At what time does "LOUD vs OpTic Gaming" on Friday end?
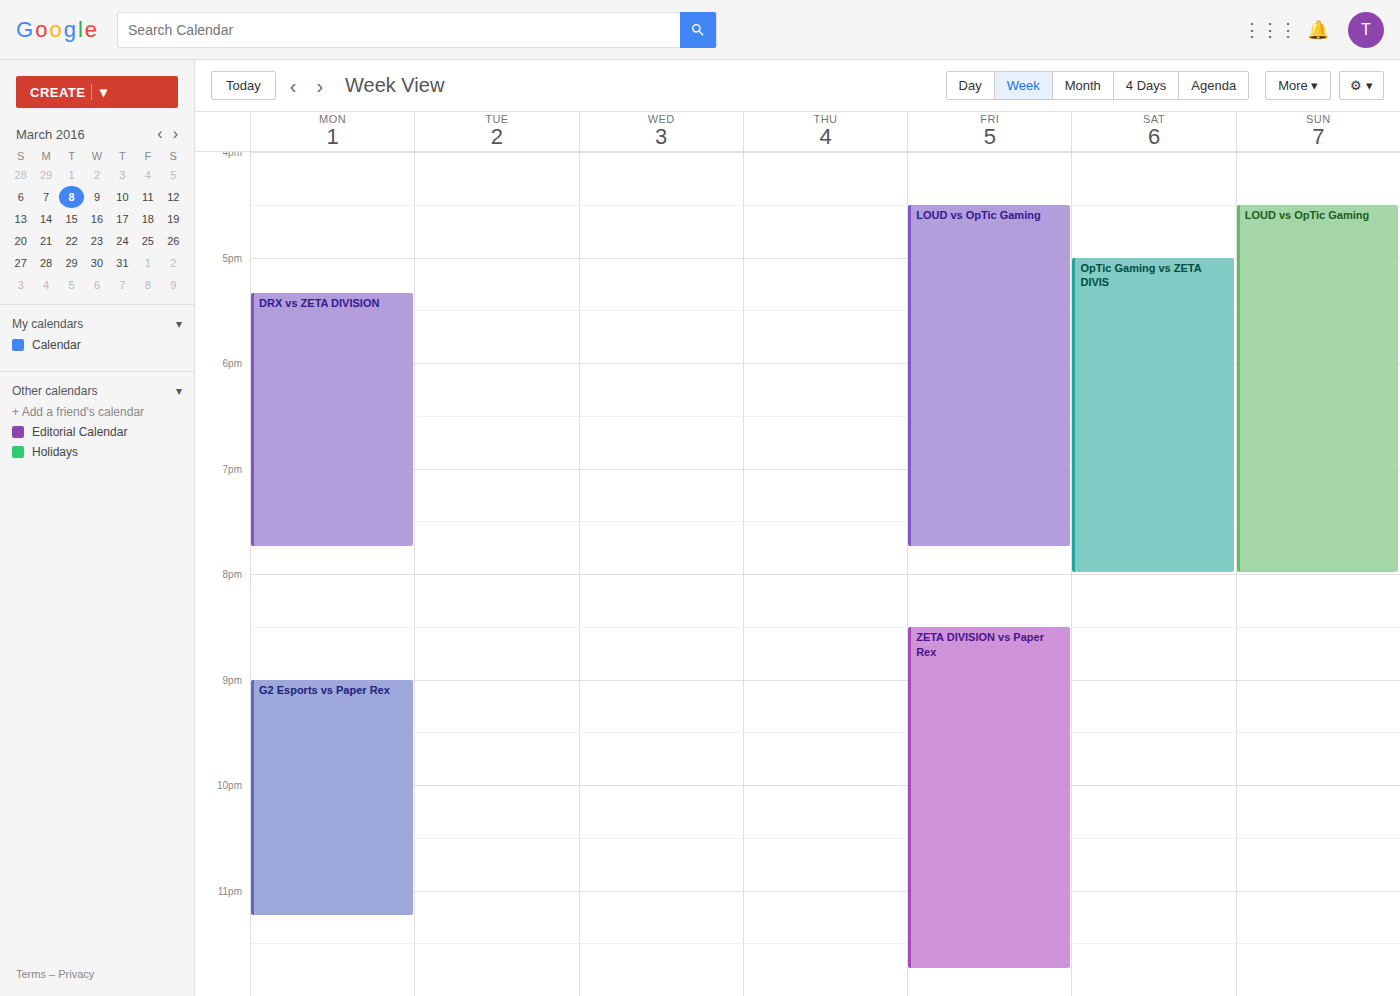
7:45 PM